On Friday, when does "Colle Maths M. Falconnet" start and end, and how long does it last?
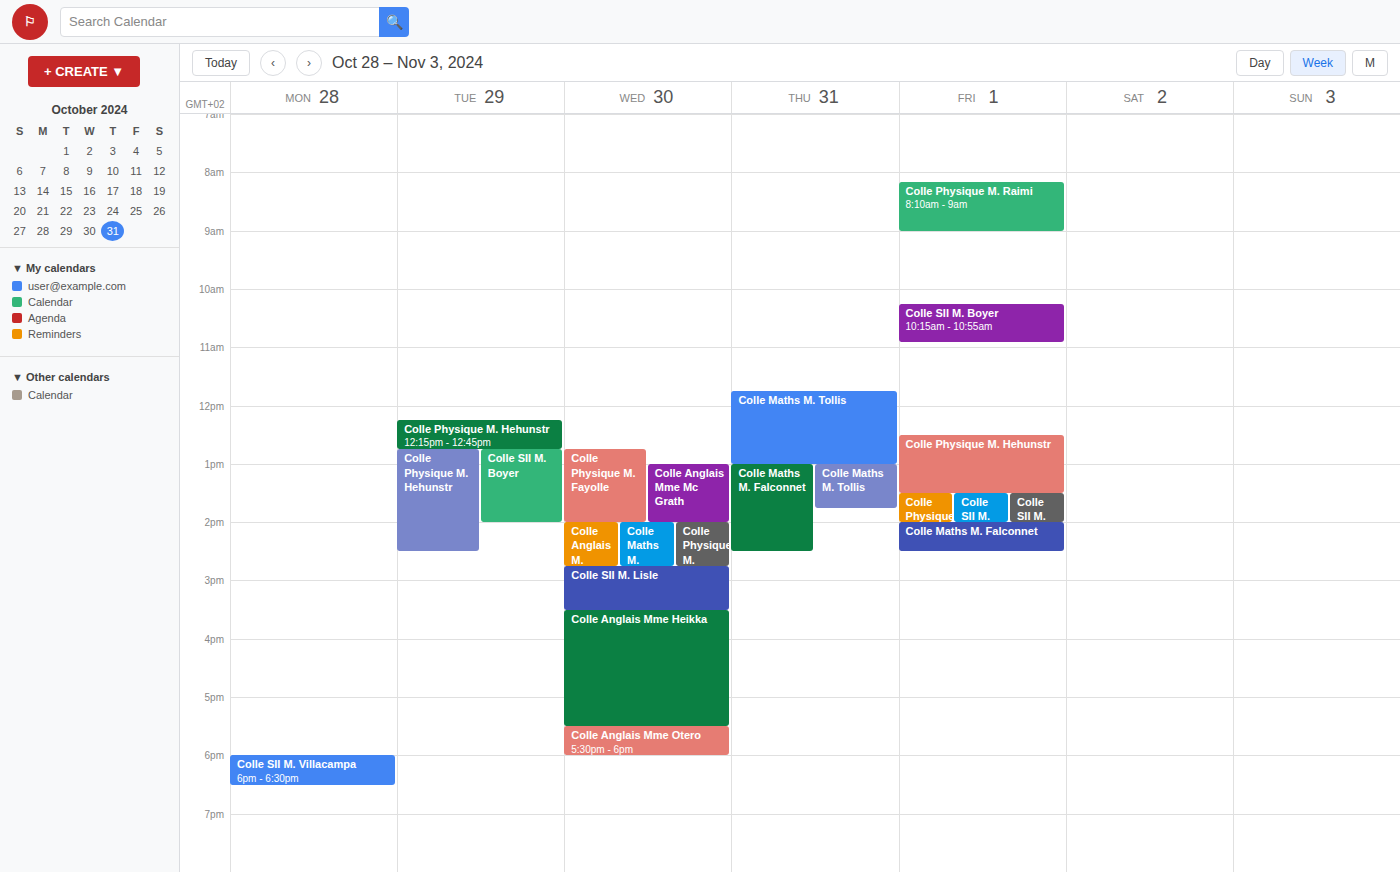
2:00 PM to 2:30 PM, 30 minutes